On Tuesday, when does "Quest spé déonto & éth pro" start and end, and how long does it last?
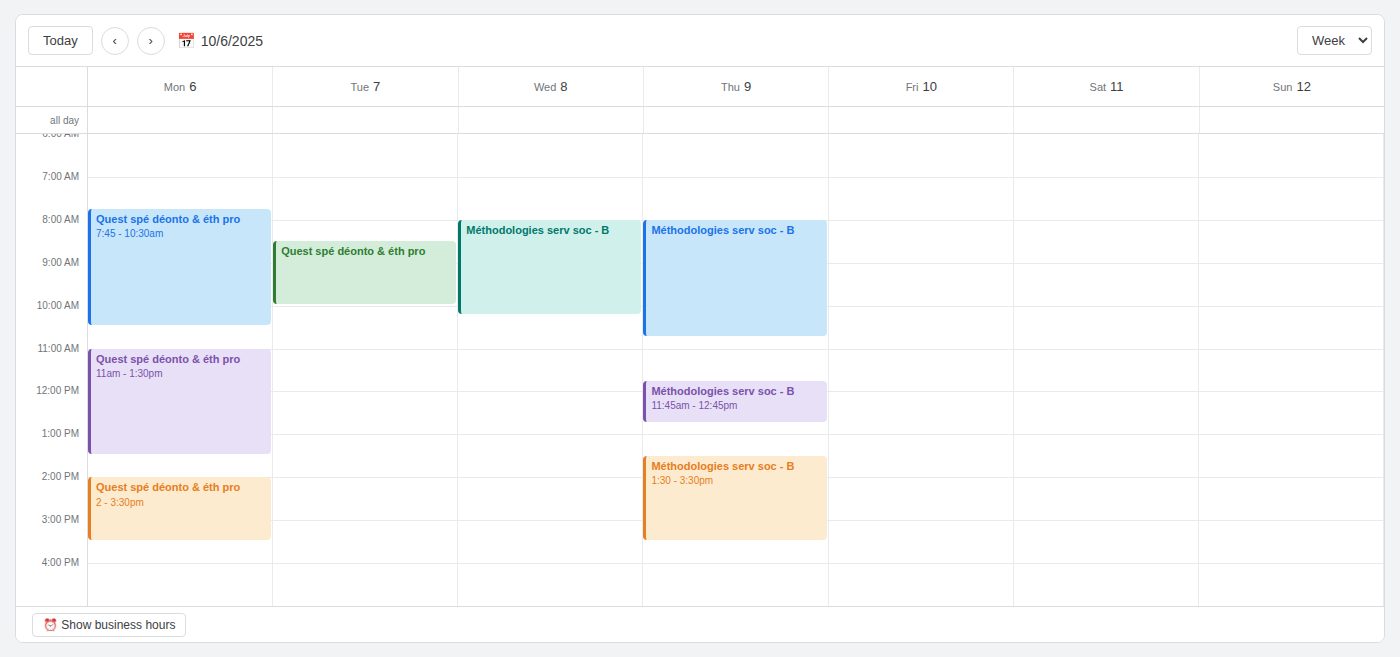
8:30 AM to 10:00 AM, 1 hour 30 minutes